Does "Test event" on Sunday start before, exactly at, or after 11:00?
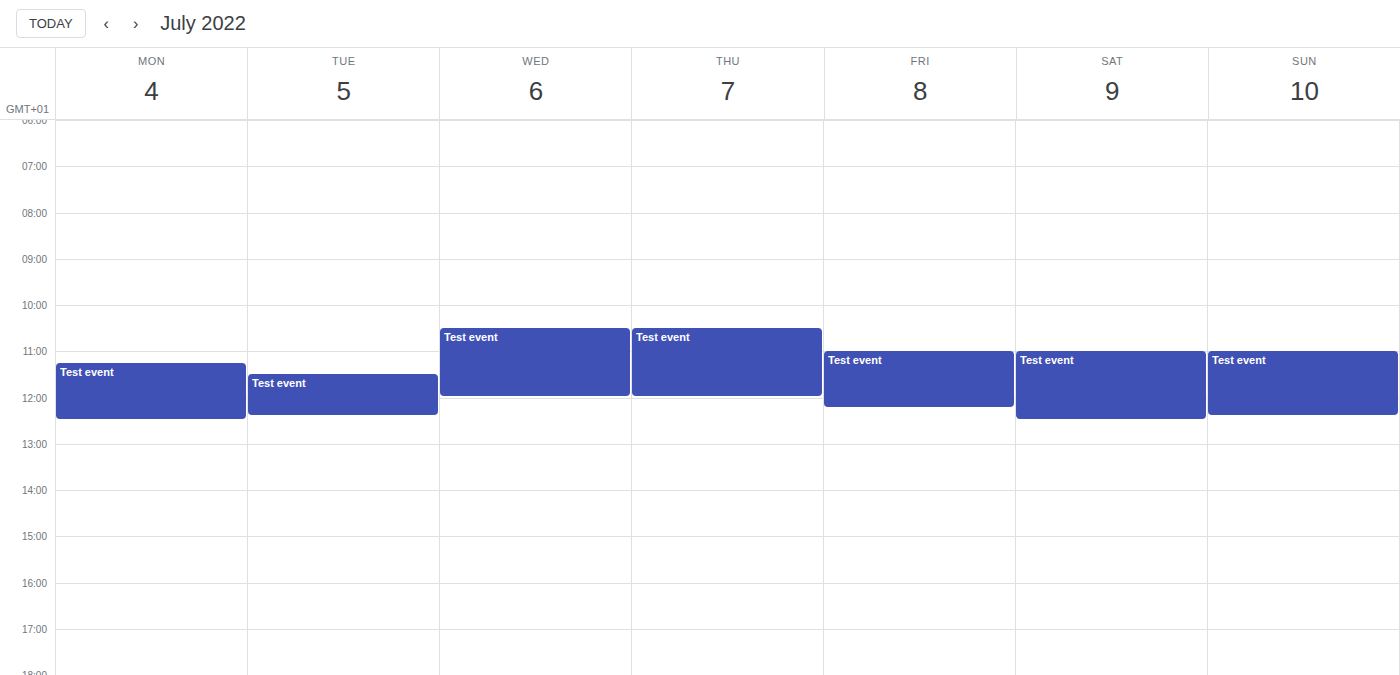
11:00 -- exactly at 11:00, on the 11:00 line.